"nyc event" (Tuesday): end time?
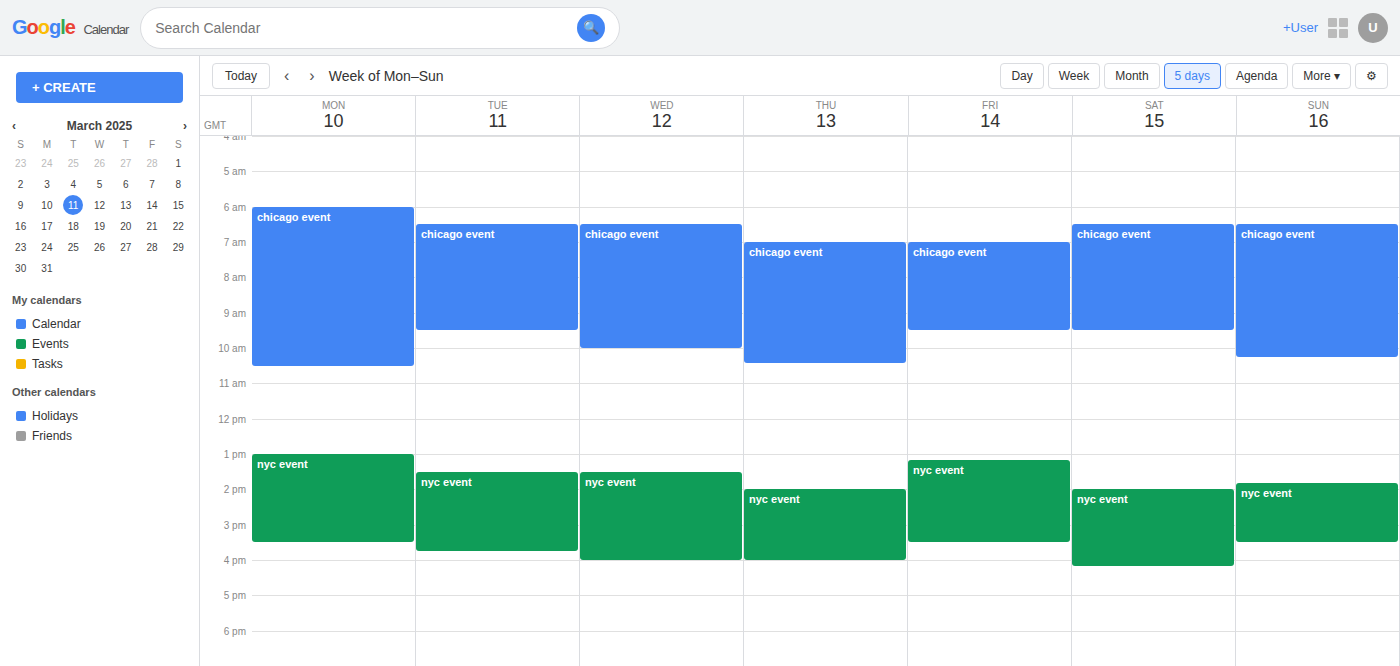
15:45